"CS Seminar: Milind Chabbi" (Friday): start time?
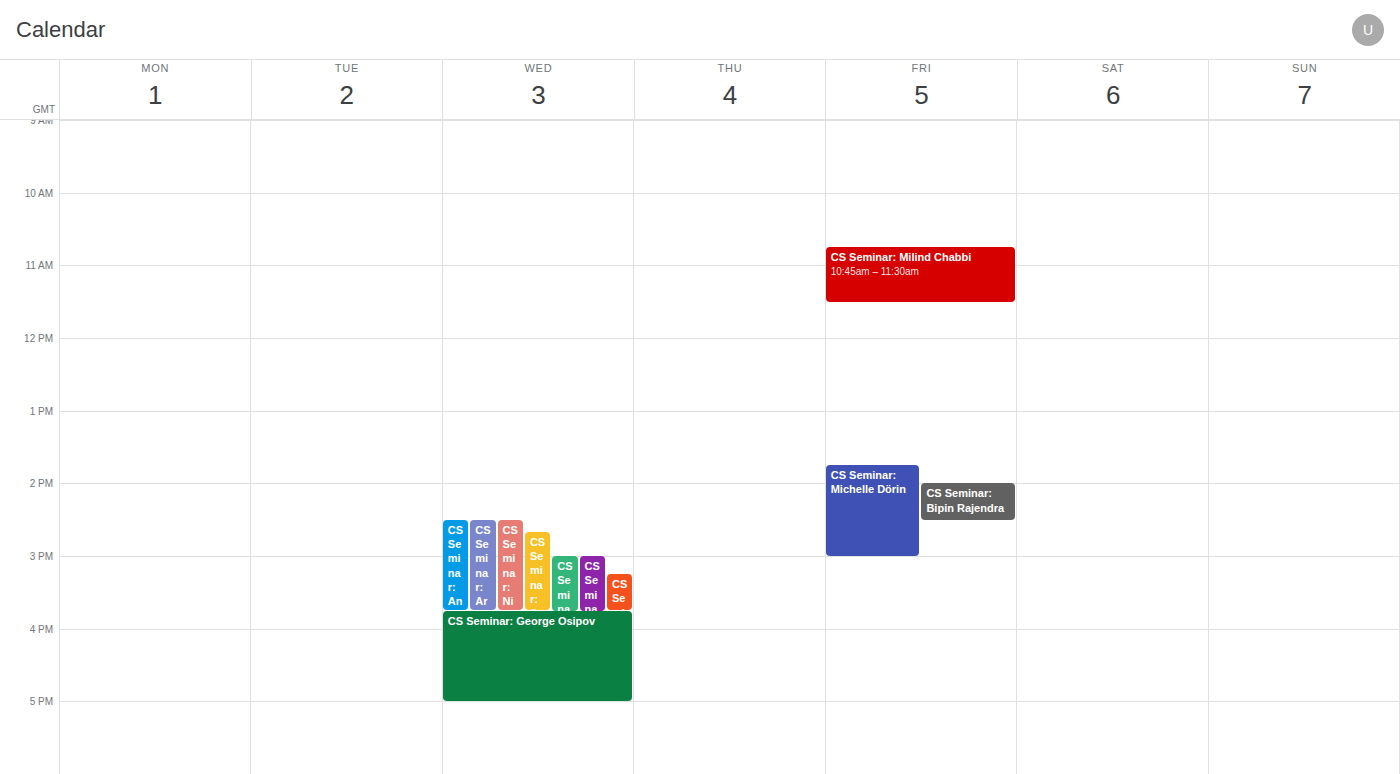
10:45 AM